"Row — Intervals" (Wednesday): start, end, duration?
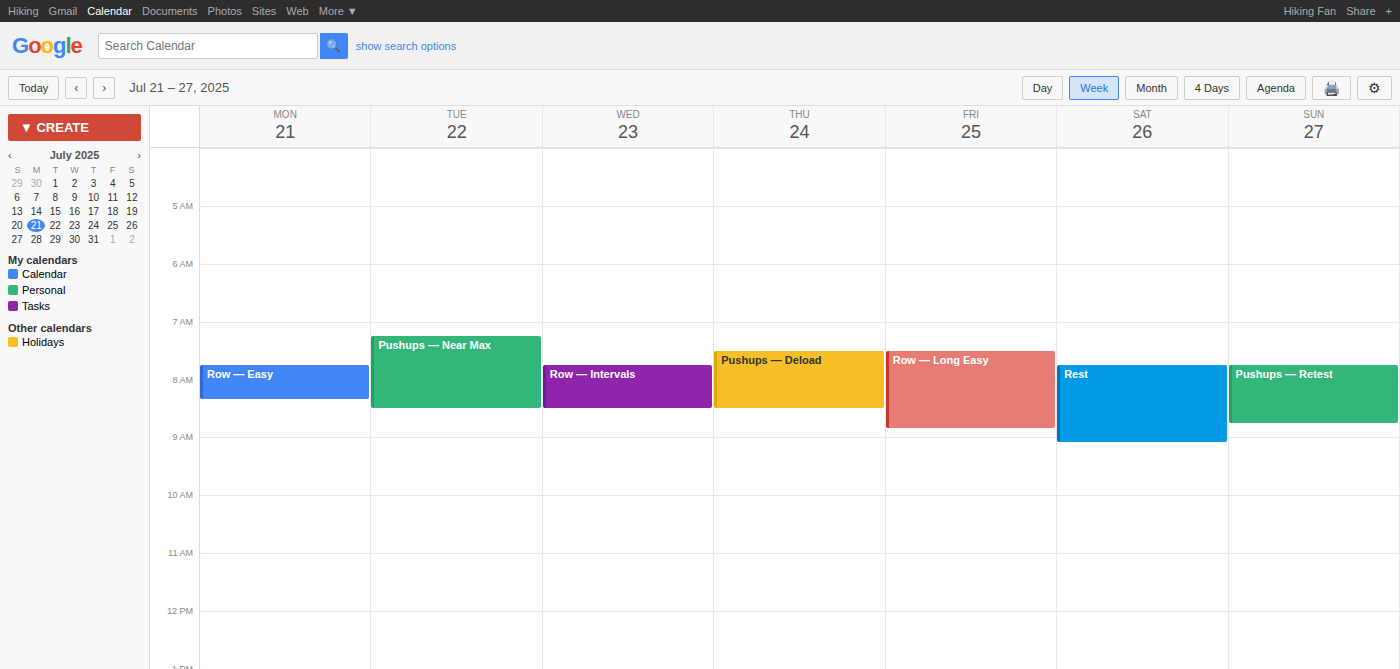
07:45 to 08:30, 45 minutes